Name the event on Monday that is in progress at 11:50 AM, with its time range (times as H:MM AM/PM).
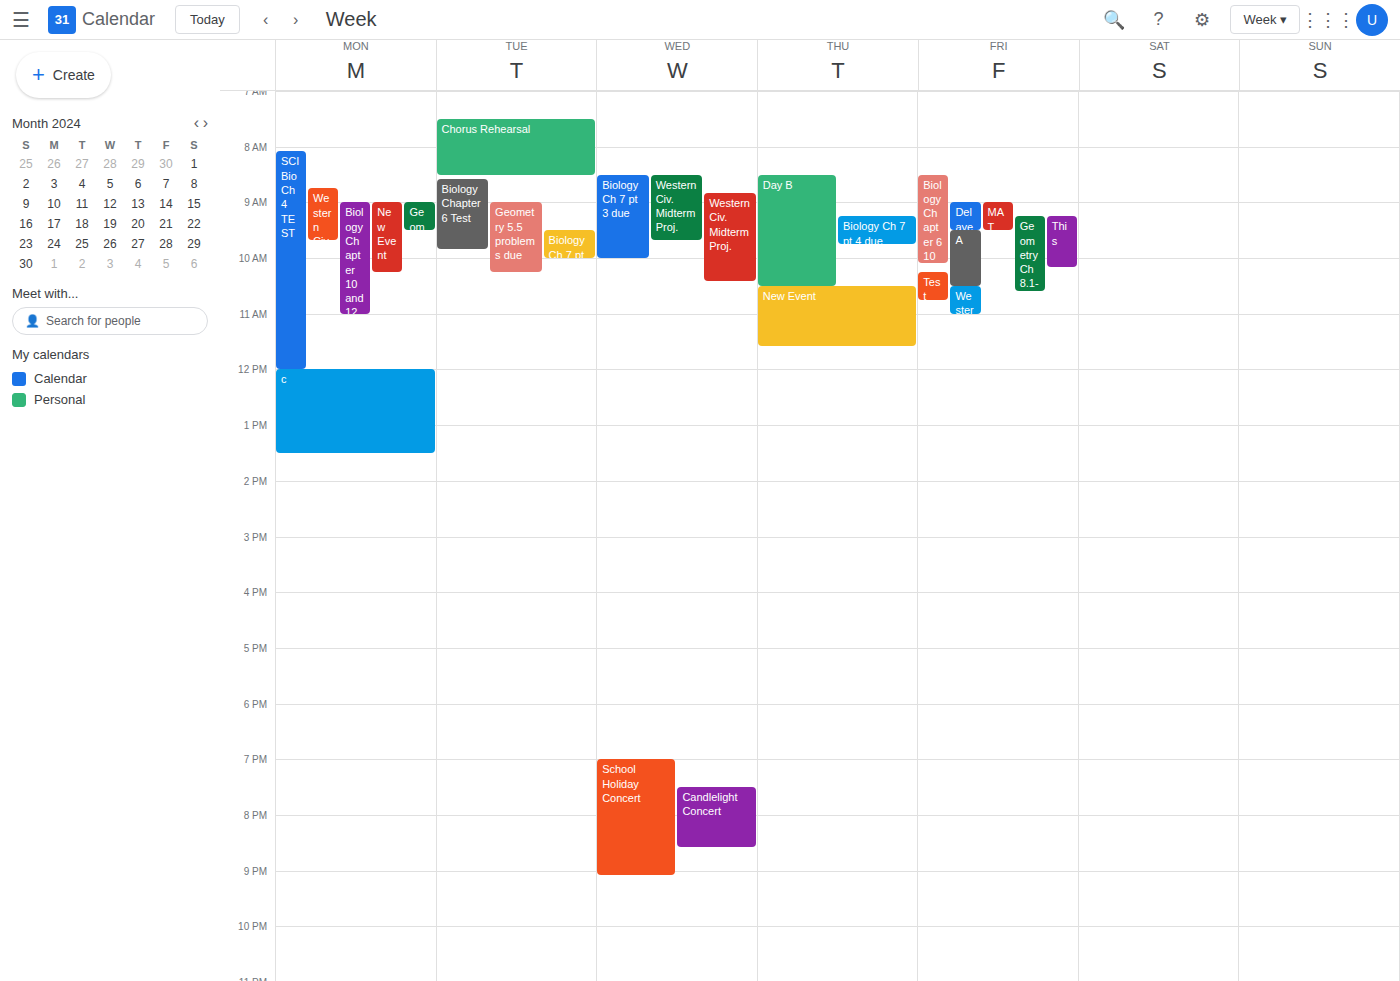
"SCI Bio Ch 4 TEST", 8:05 AM to 12:00 PM